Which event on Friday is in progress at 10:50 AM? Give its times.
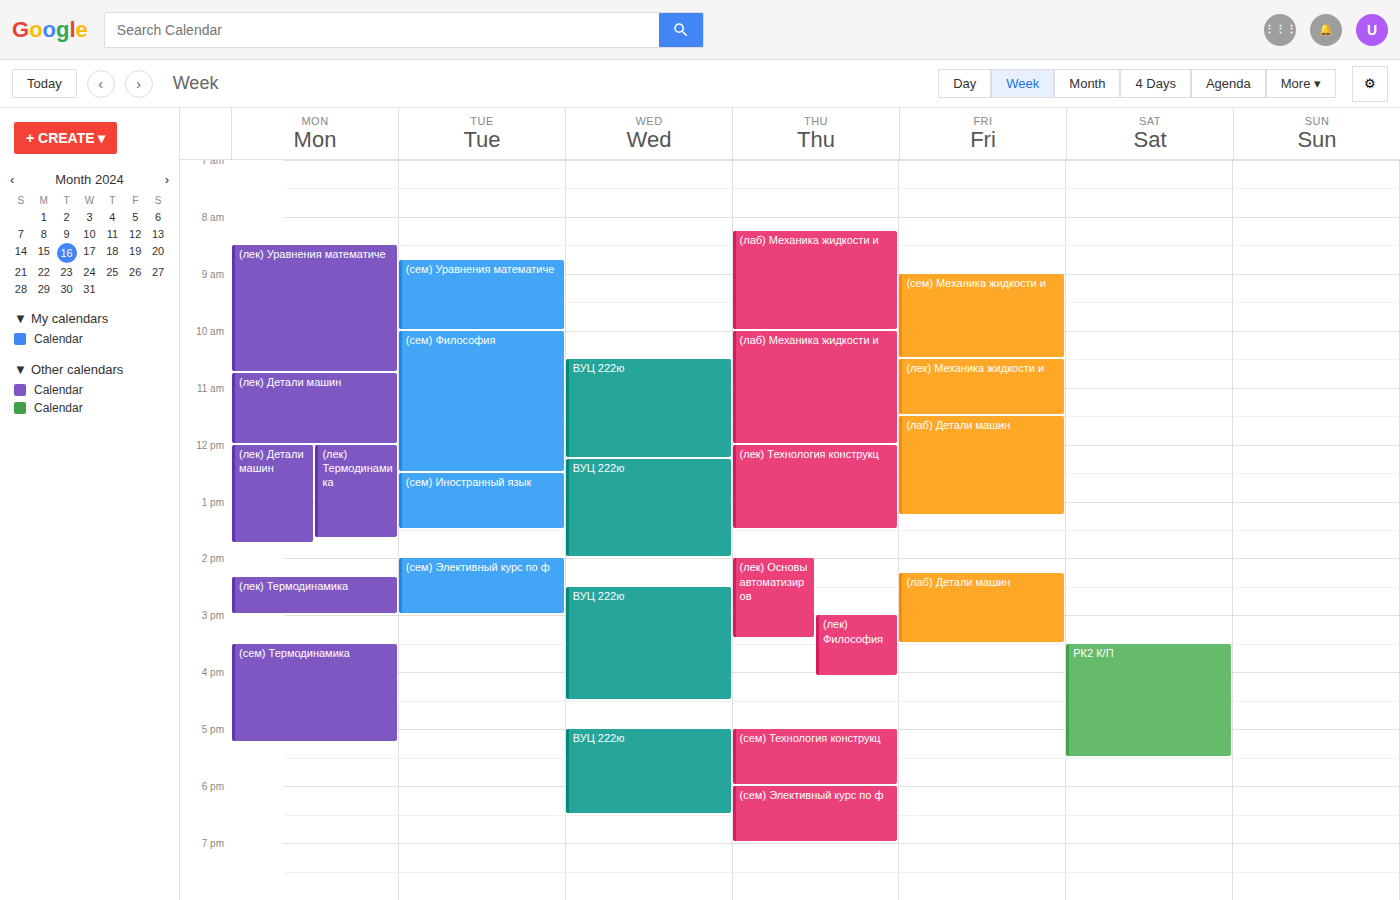
"(лек) Механика жидкости и", 10:30 AM to 11:30 AM